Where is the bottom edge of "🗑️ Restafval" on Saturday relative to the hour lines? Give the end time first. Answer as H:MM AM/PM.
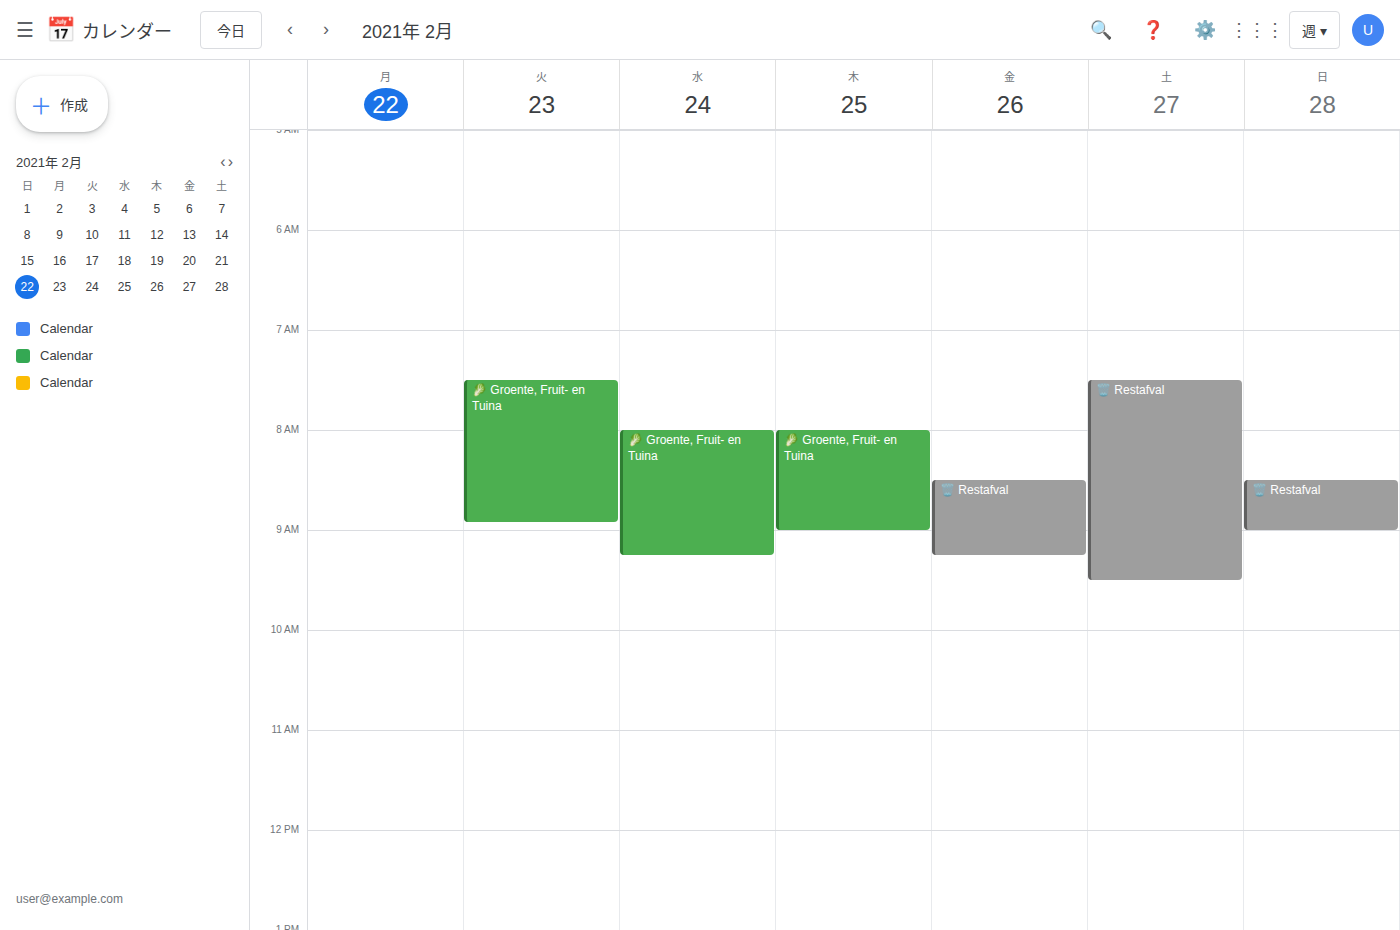
9:30 AM -- halfway between the 9 AM and 10 AM lines.